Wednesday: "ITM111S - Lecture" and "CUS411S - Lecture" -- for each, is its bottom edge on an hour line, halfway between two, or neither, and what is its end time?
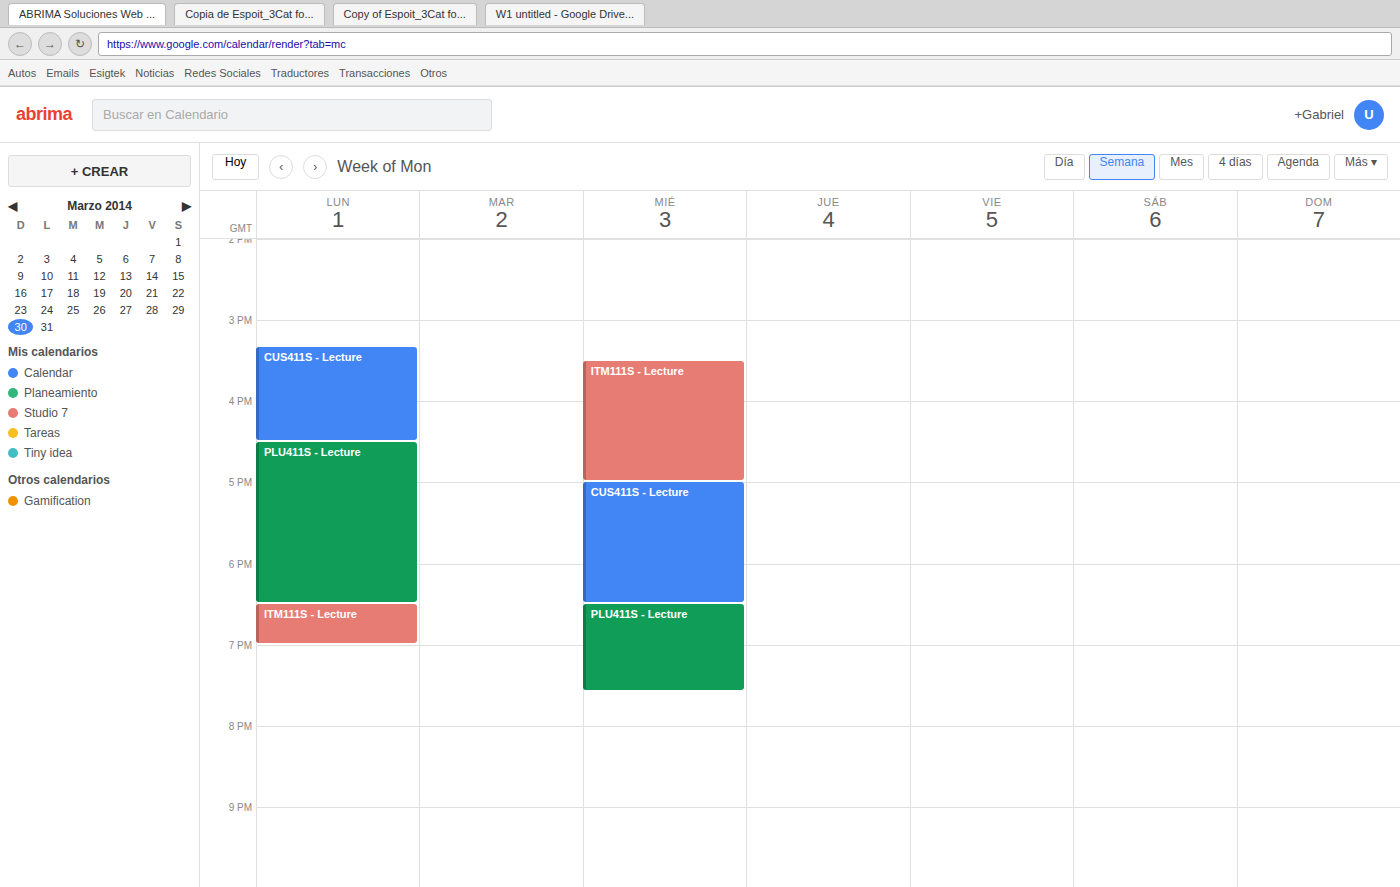
"ITM111S - Lecture": 17:00, exactly on the 17:00 line. "CUS411S - Lecture": 18:30, halfway between the 18:00 and 19:00 lines.